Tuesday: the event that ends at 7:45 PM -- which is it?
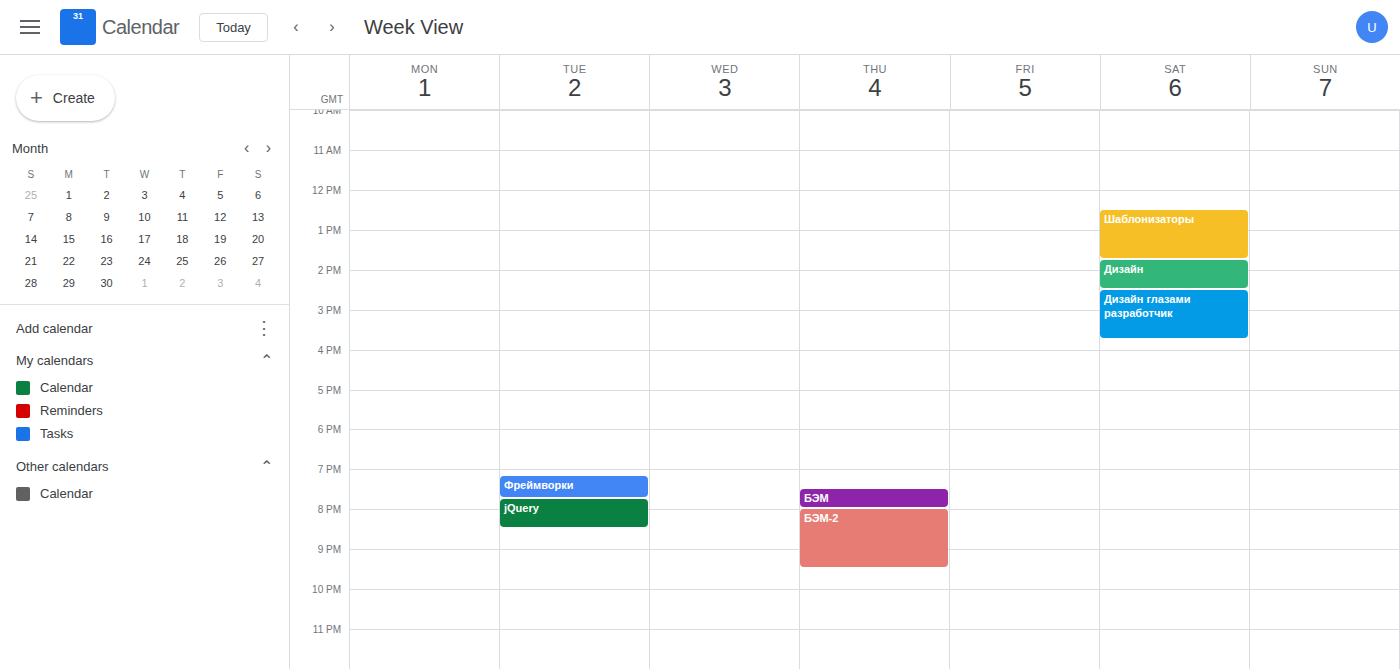
"Фреймворки"